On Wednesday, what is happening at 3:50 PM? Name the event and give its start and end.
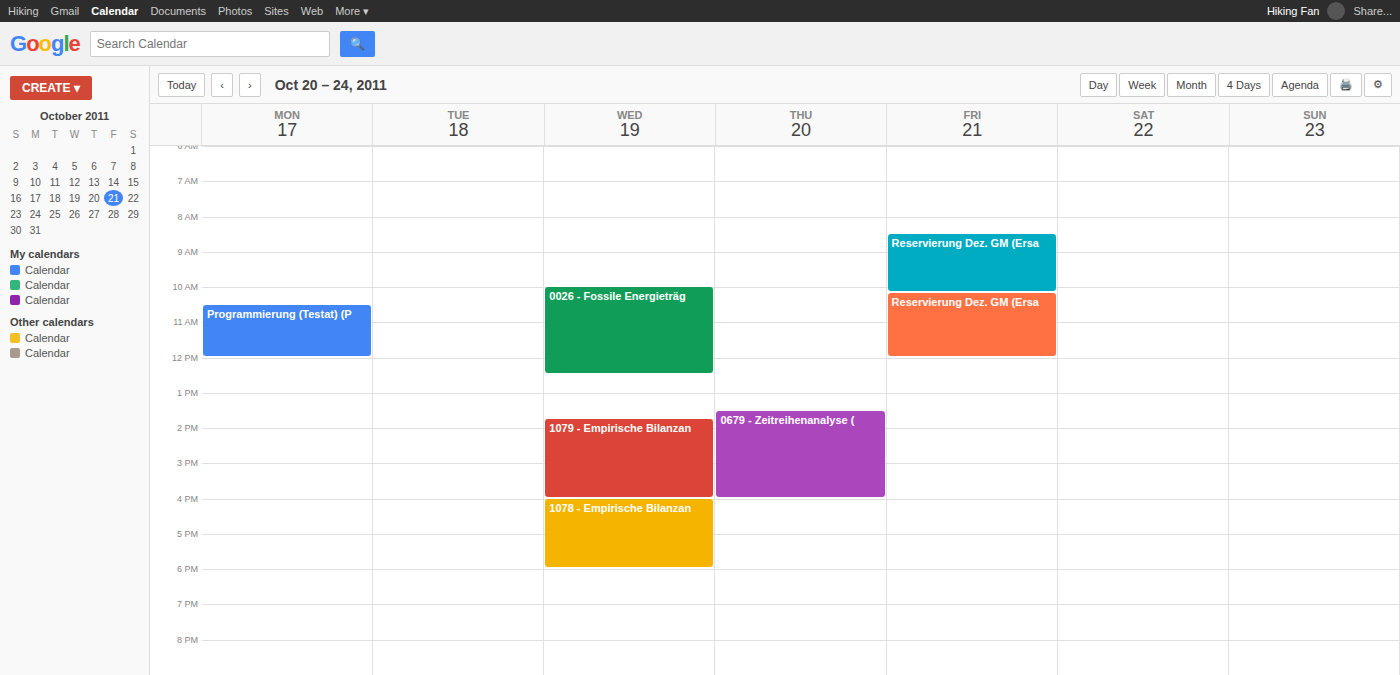
"1079 - Empirische Bilanzan", 1:45 PM to 4:00 PM